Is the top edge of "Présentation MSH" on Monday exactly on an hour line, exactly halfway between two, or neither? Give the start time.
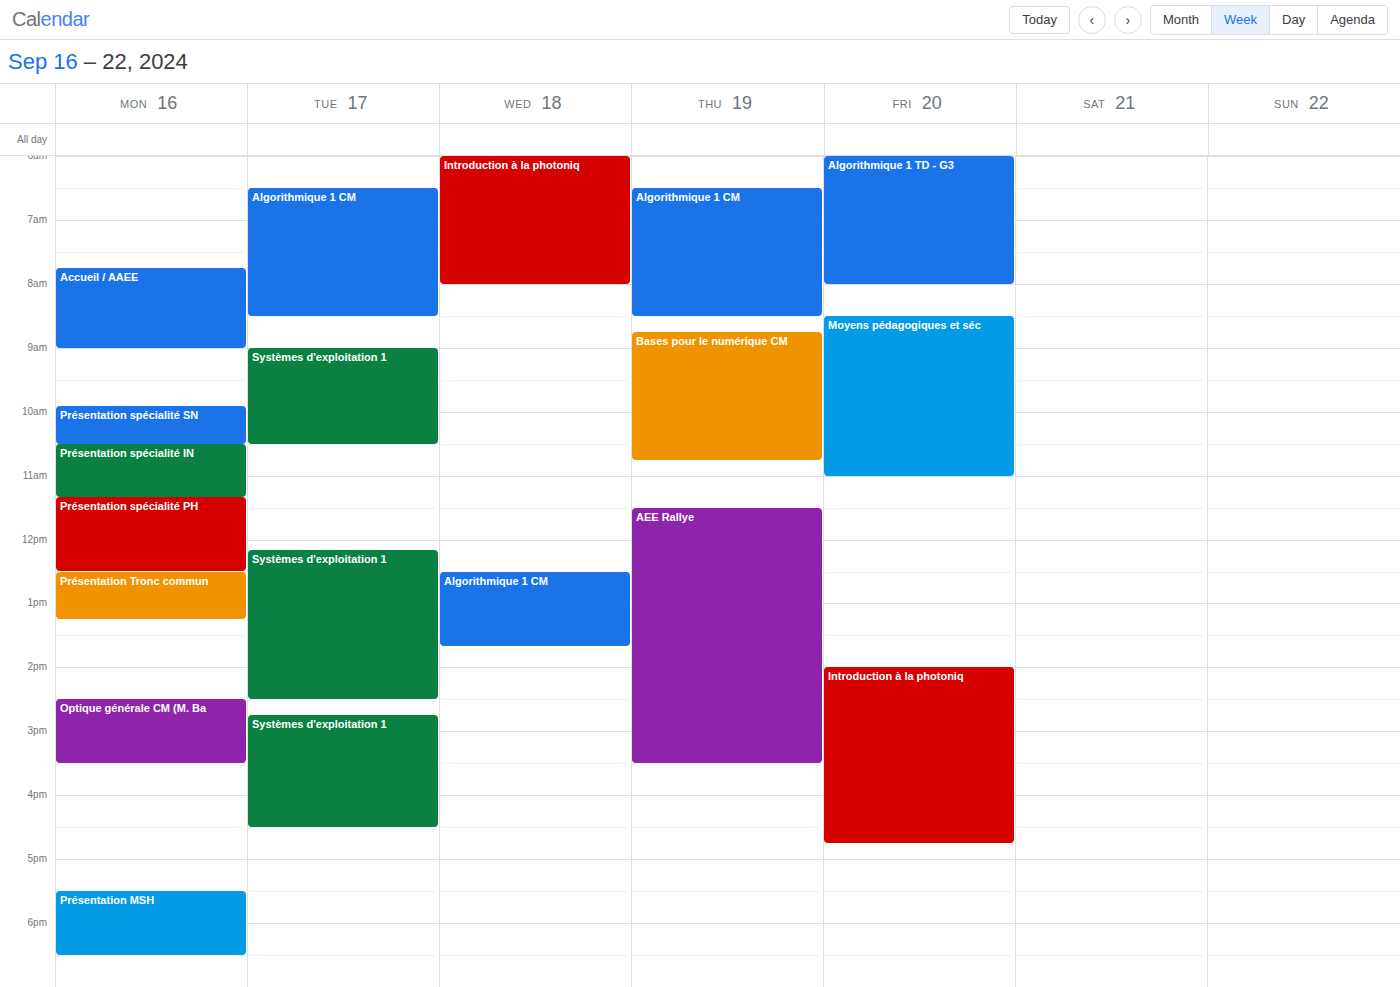
17:30 -- halfway between the 17:00 and 18:00 lines.